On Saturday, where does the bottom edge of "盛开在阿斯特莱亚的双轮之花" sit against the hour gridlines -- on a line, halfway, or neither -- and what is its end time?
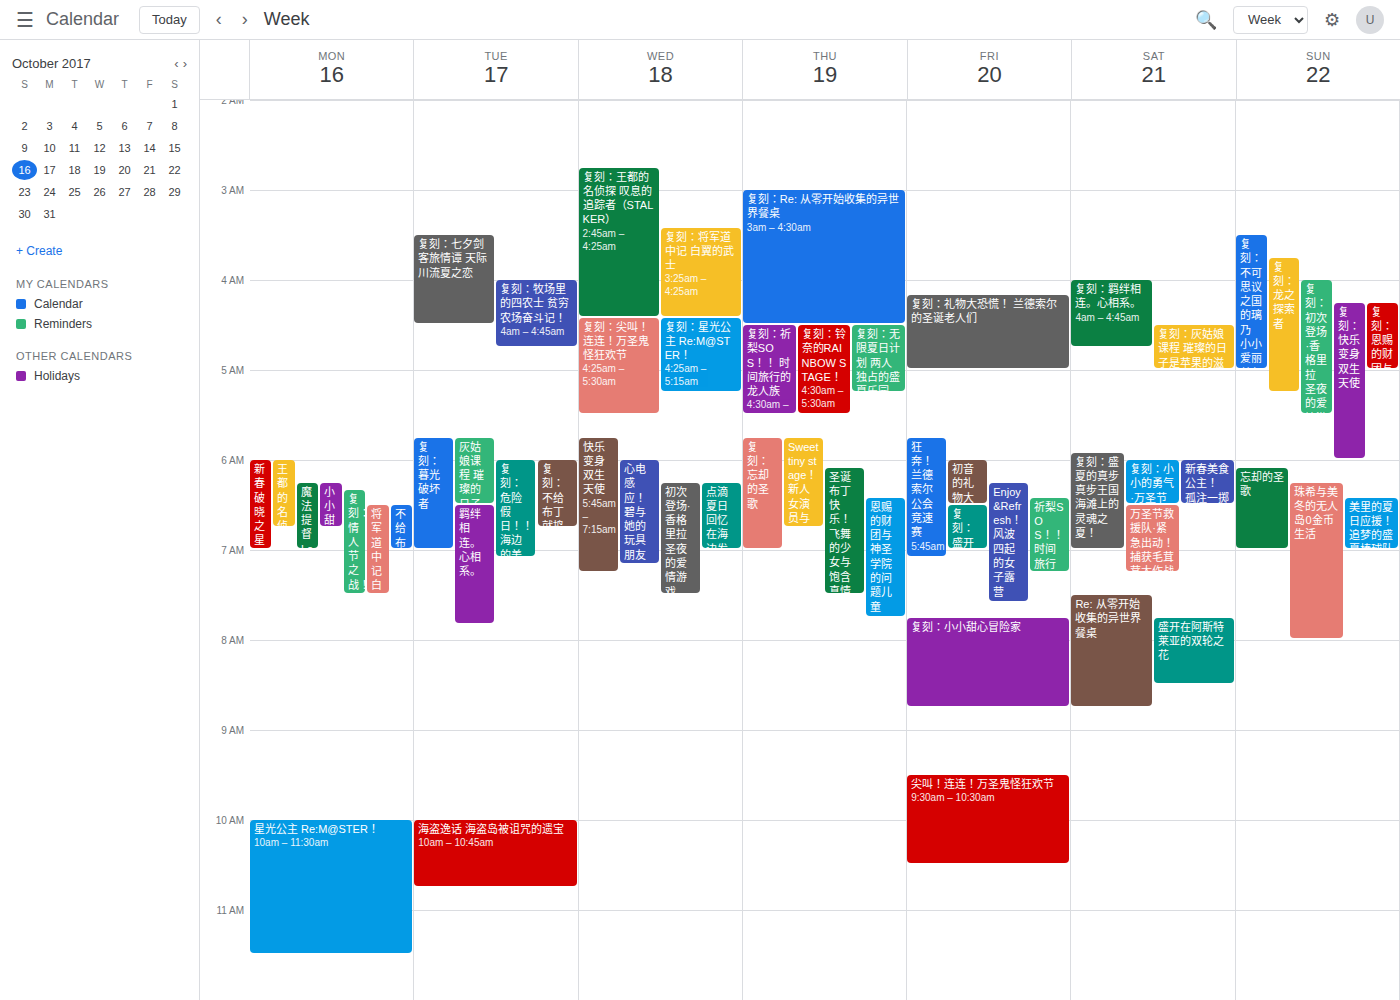
8:30 AM -- halfway between the 8 AM and 9 AM lines.